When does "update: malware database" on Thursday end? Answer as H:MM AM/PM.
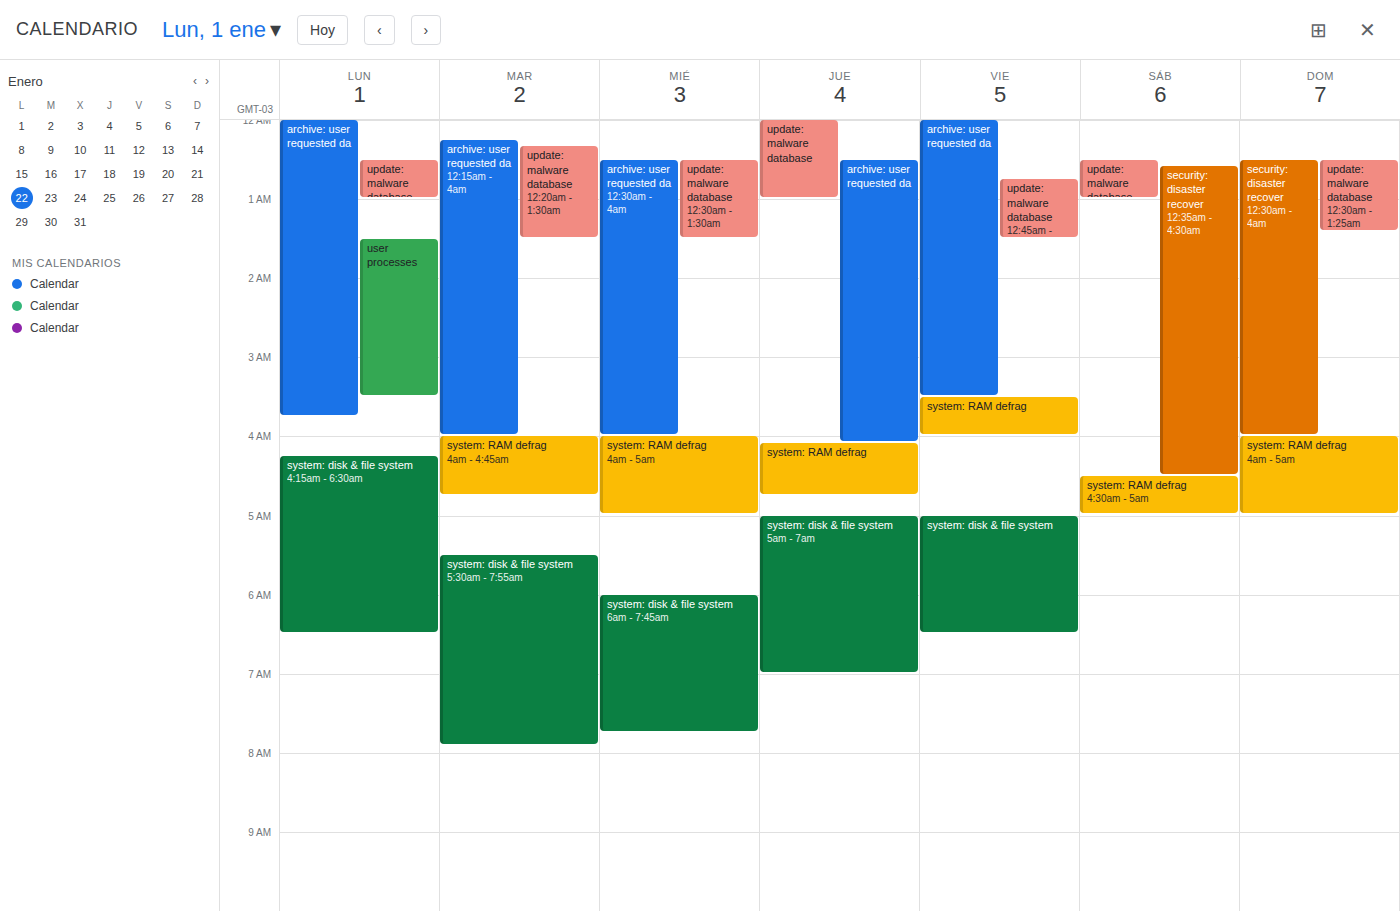
1:00 AM